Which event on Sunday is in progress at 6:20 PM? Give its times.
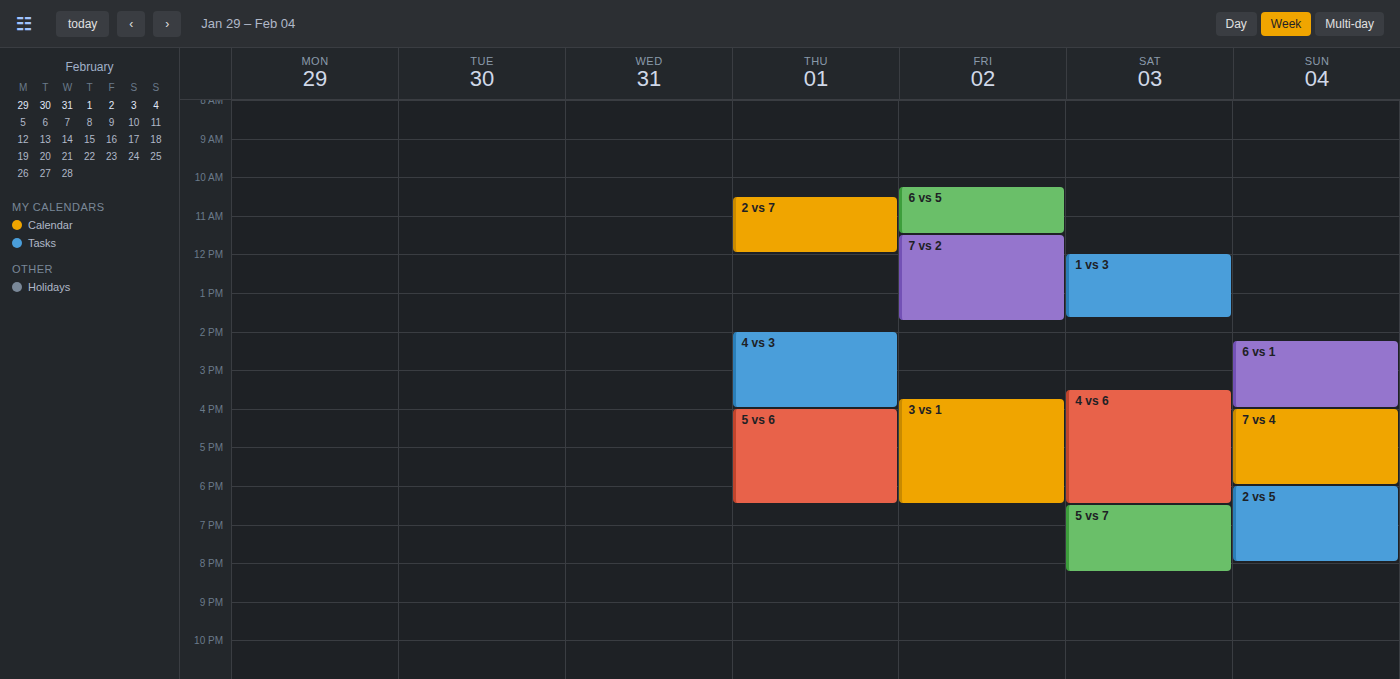
"2 vs 5", 6:00 PM to 8:00 PM